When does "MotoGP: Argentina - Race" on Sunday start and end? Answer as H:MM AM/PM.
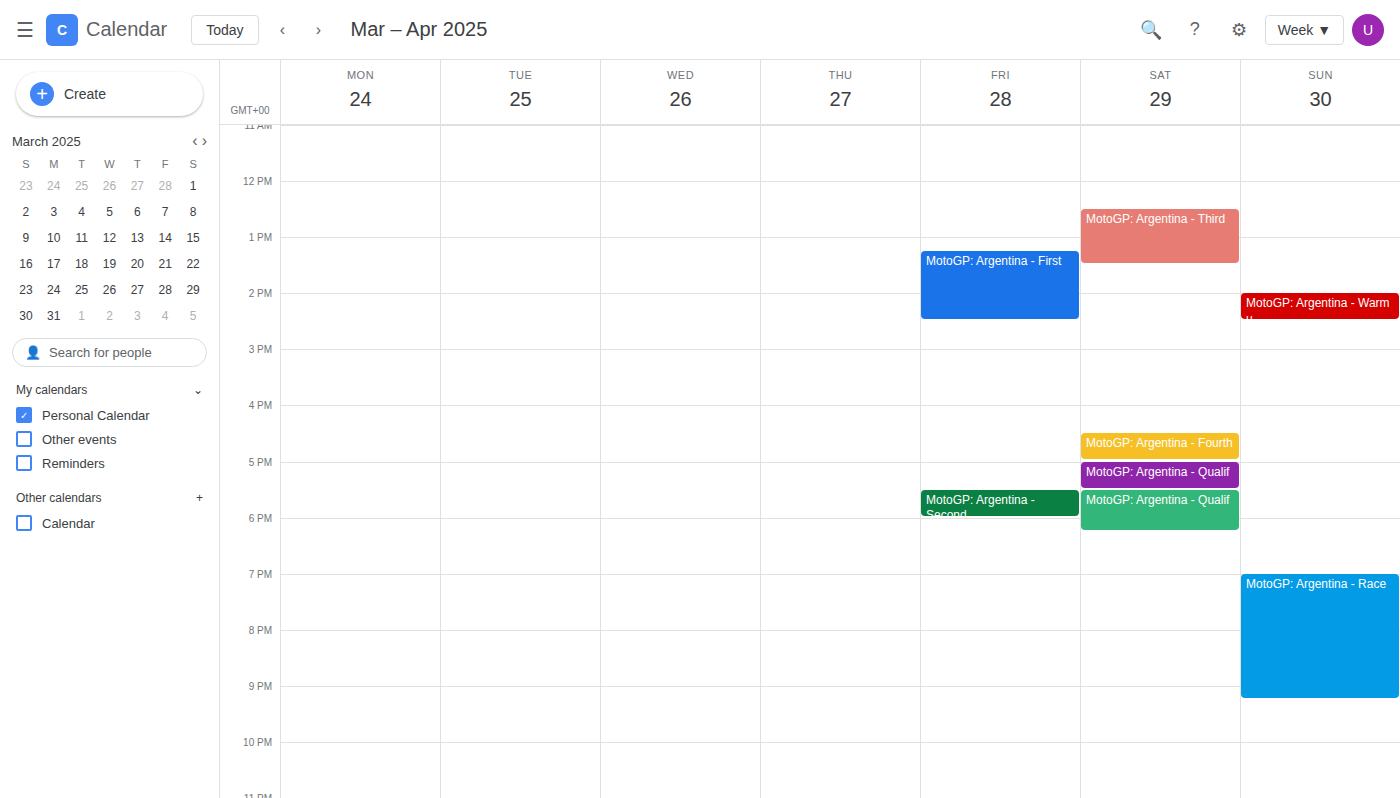
7:00 PM to 9:15 PM